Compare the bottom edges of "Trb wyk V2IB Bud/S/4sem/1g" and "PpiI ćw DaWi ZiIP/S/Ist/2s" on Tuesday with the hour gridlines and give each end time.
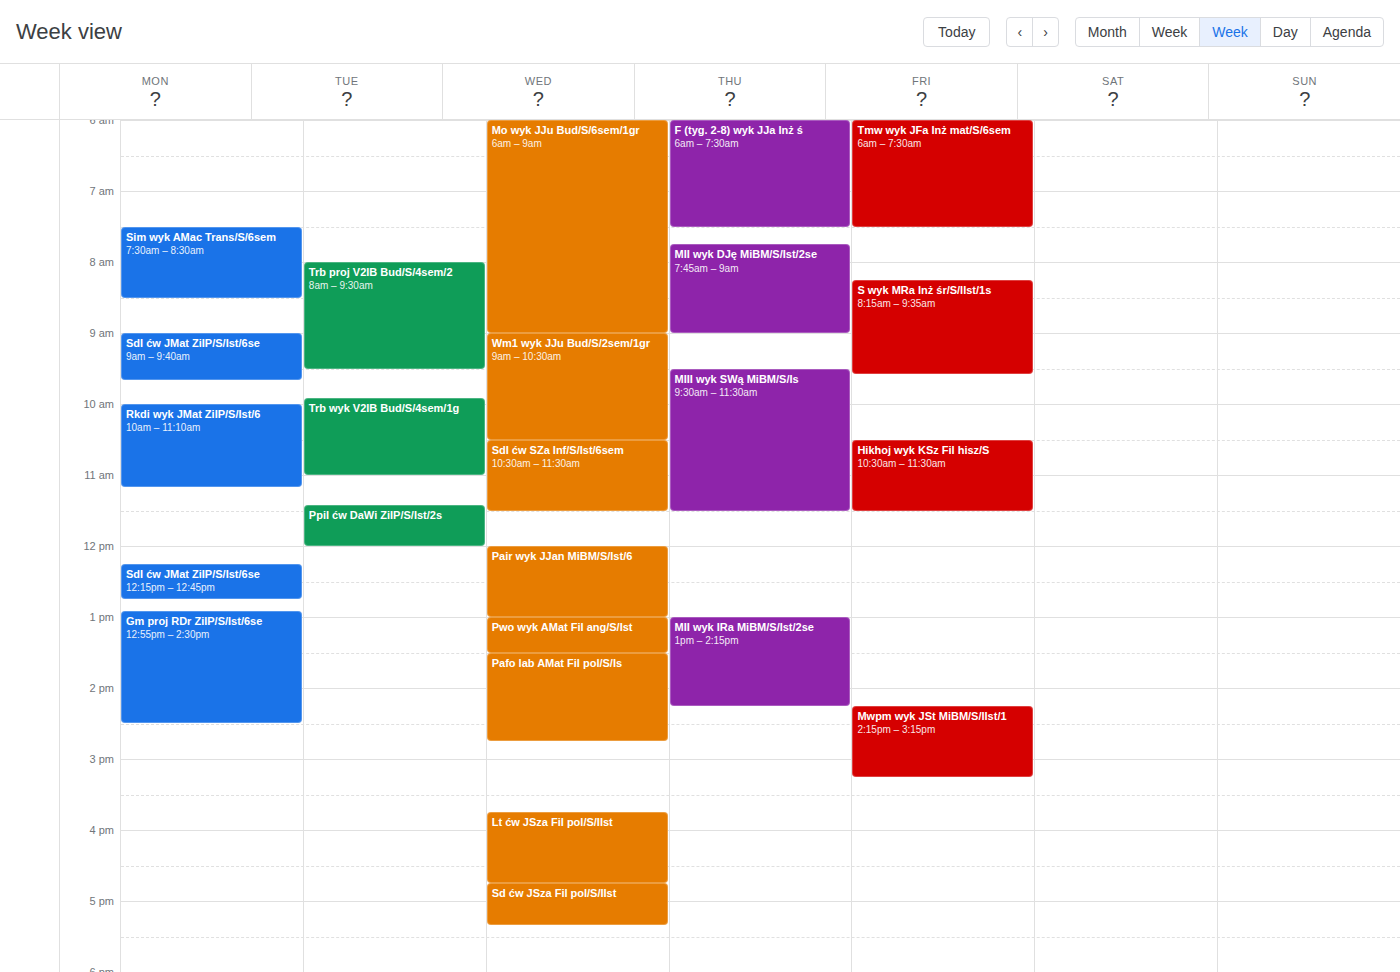
"Trb wyk V2IB Bud/S/4sem/1g": 11:00 AM, exactly on the 11 AM line. "PpiI ćw DaWi ZiIP/S/Ist/2s": 12:00 PM, exactly on the 12 PM line.